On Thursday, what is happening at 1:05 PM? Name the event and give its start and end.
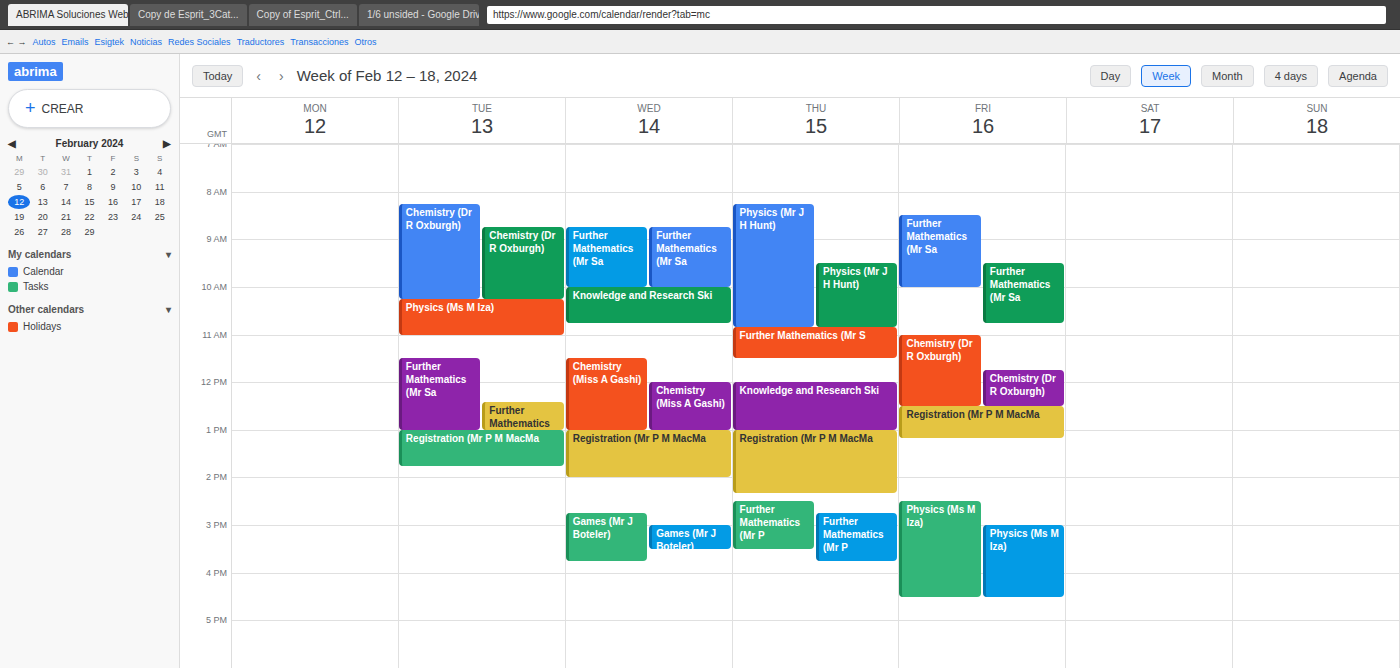
"Registration (Mr P M MacMa", 1:00 PM to 2:20 PM